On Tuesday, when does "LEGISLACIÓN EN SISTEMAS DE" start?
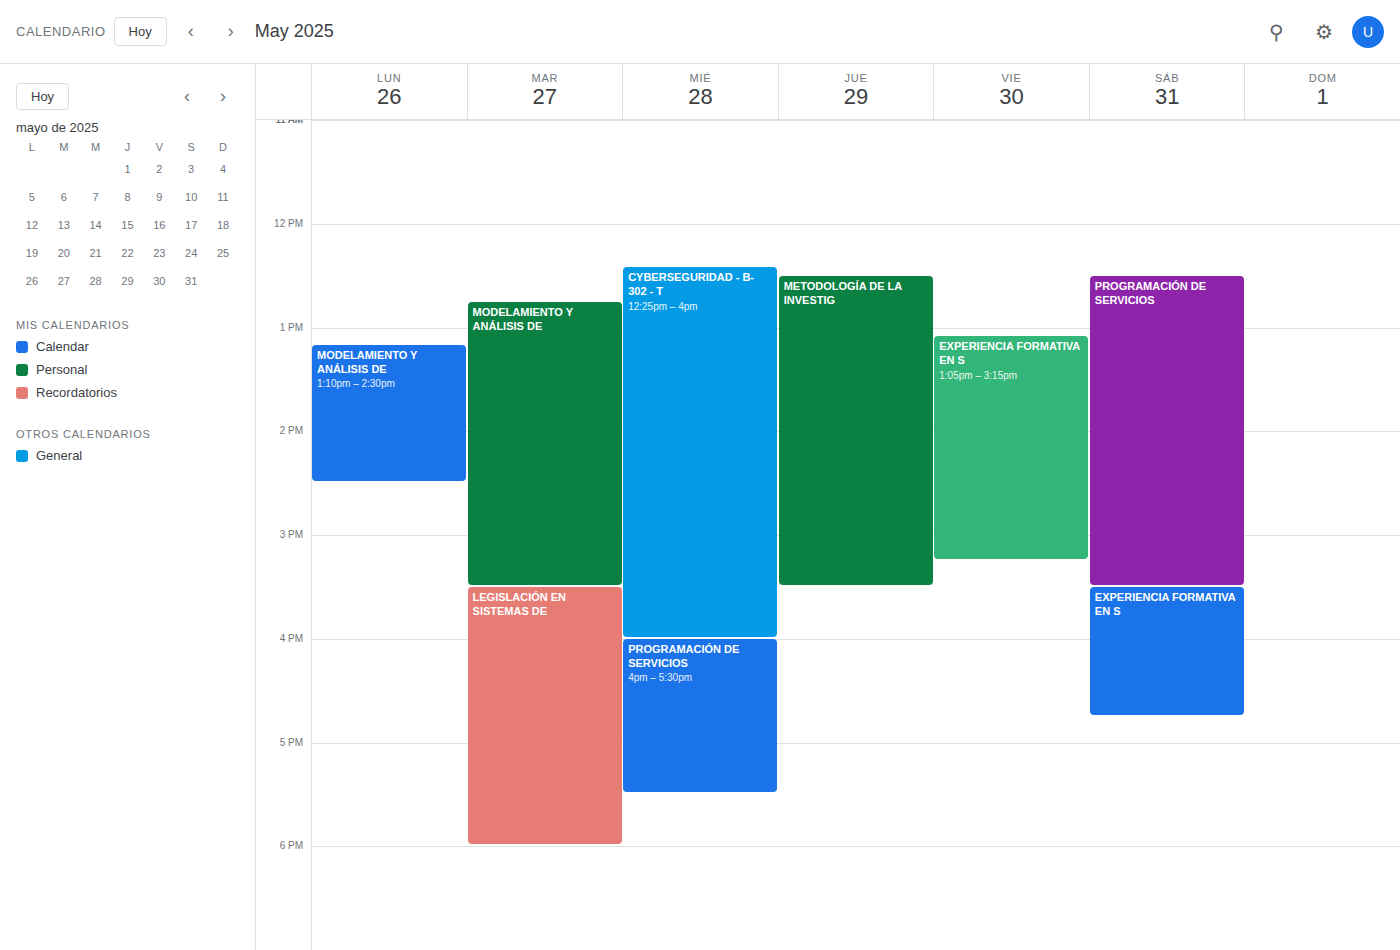
15:30